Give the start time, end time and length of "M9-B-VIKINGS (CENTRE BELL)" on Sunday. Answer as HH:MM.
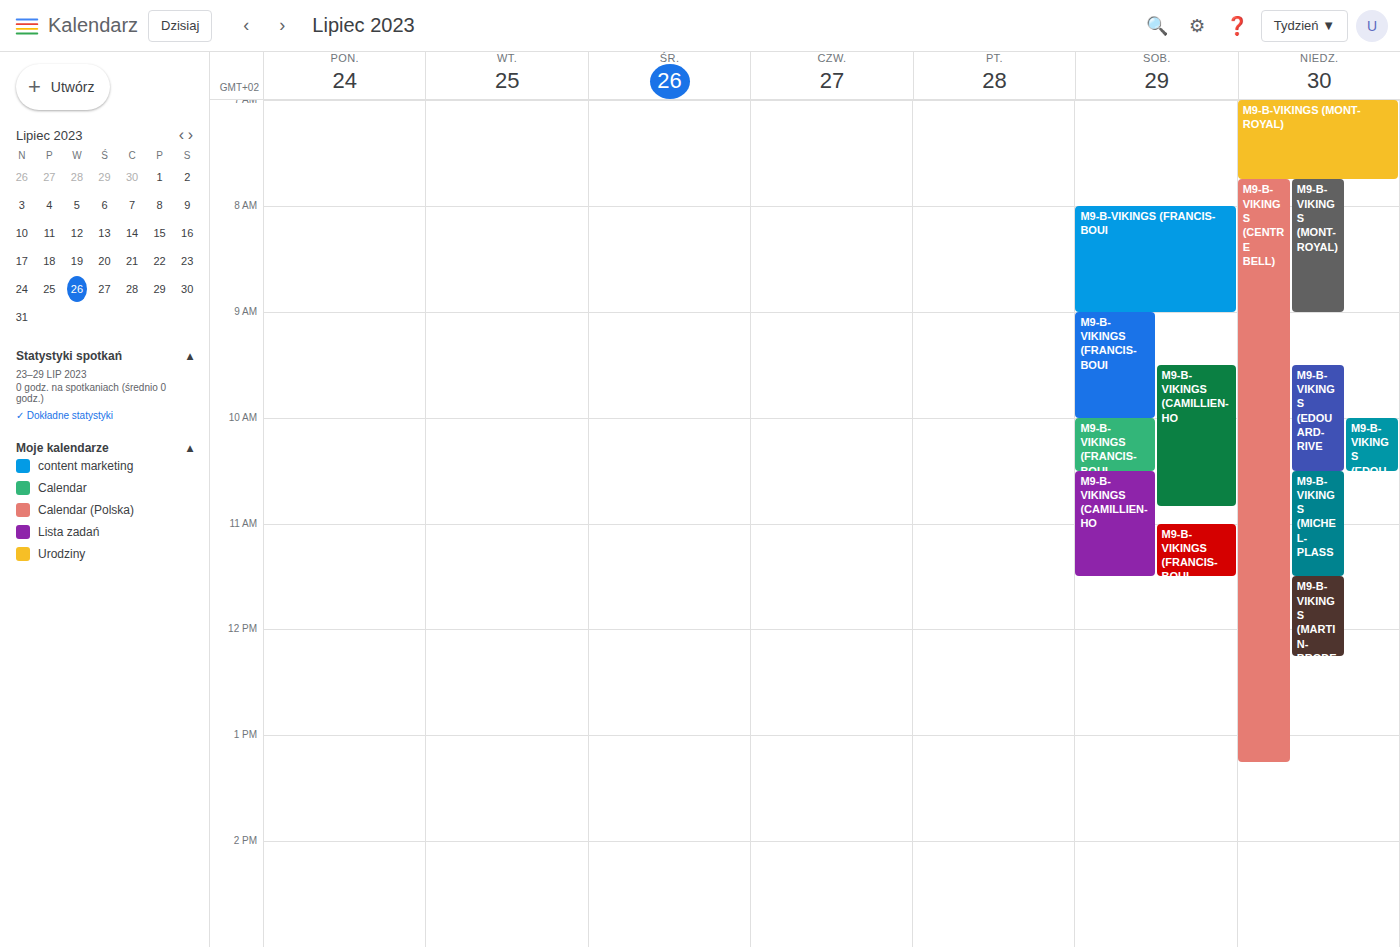
07:45 to 13:15, 5 hours 30 minutes